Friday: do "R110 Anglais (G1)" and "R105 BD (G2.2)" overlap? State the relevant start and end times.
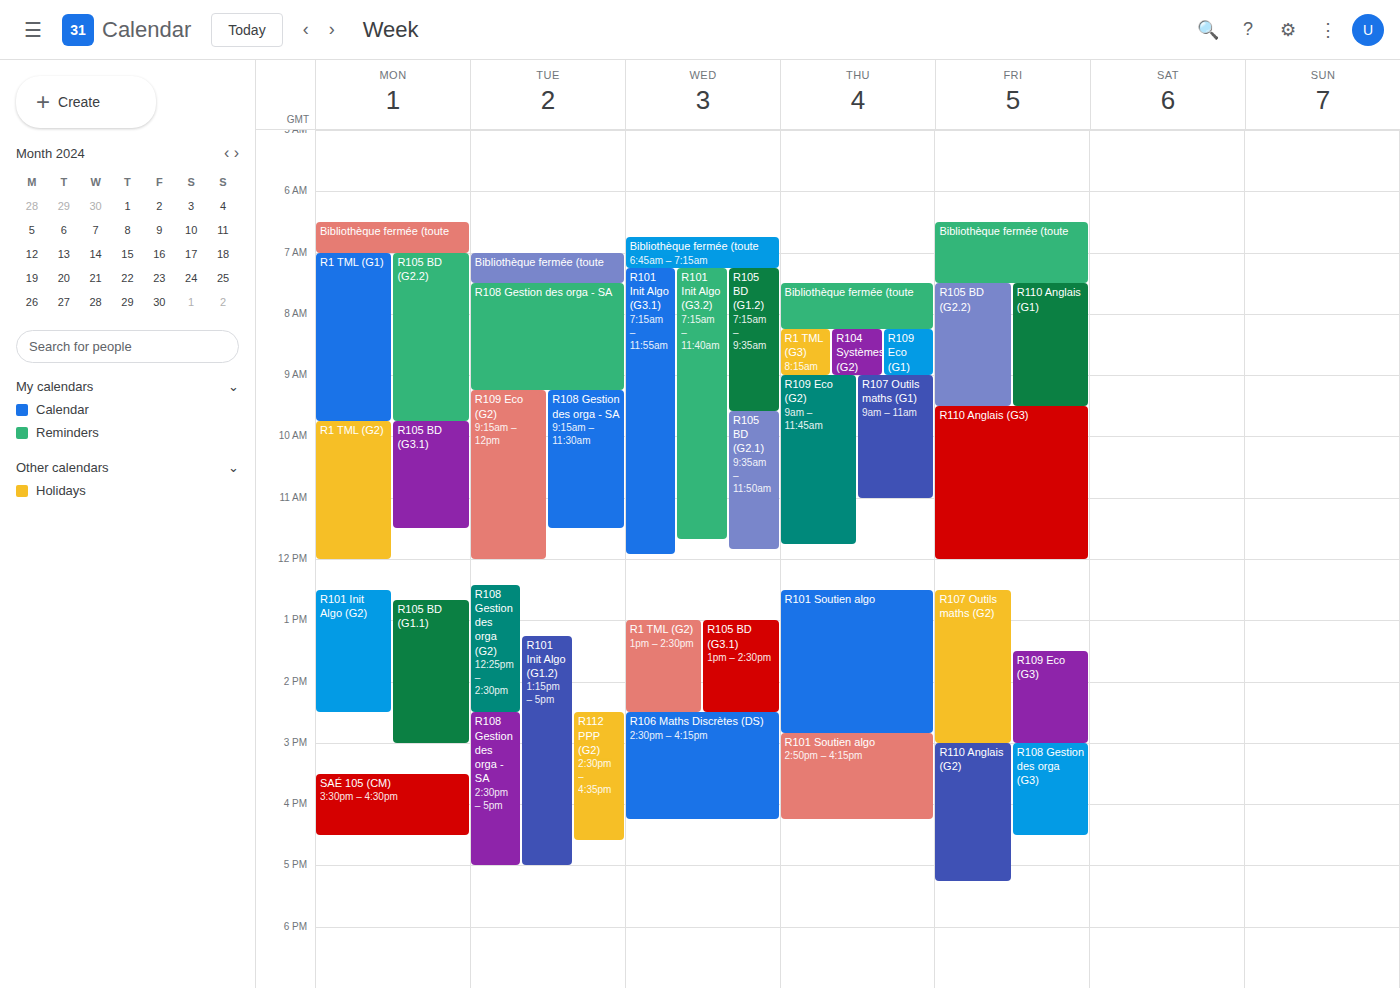
"R105 BD (G2.2)" runs 7:30 AM to 9:30 AM, inside "R110 Anglais (G1)" -- they overlap.